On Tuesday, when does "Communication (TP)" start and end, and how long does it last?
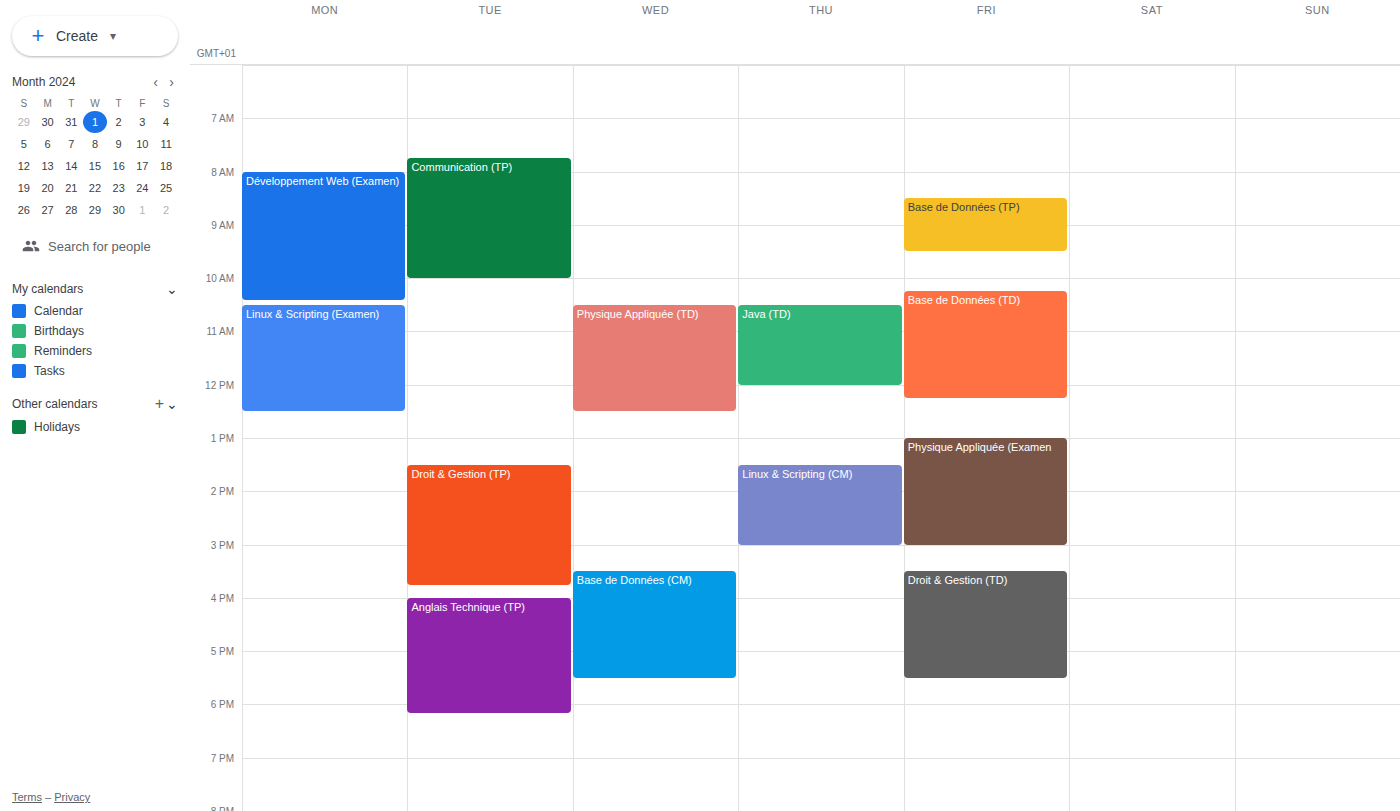
7:45 AM to 10:00 AM, 2 hours 15 minutes